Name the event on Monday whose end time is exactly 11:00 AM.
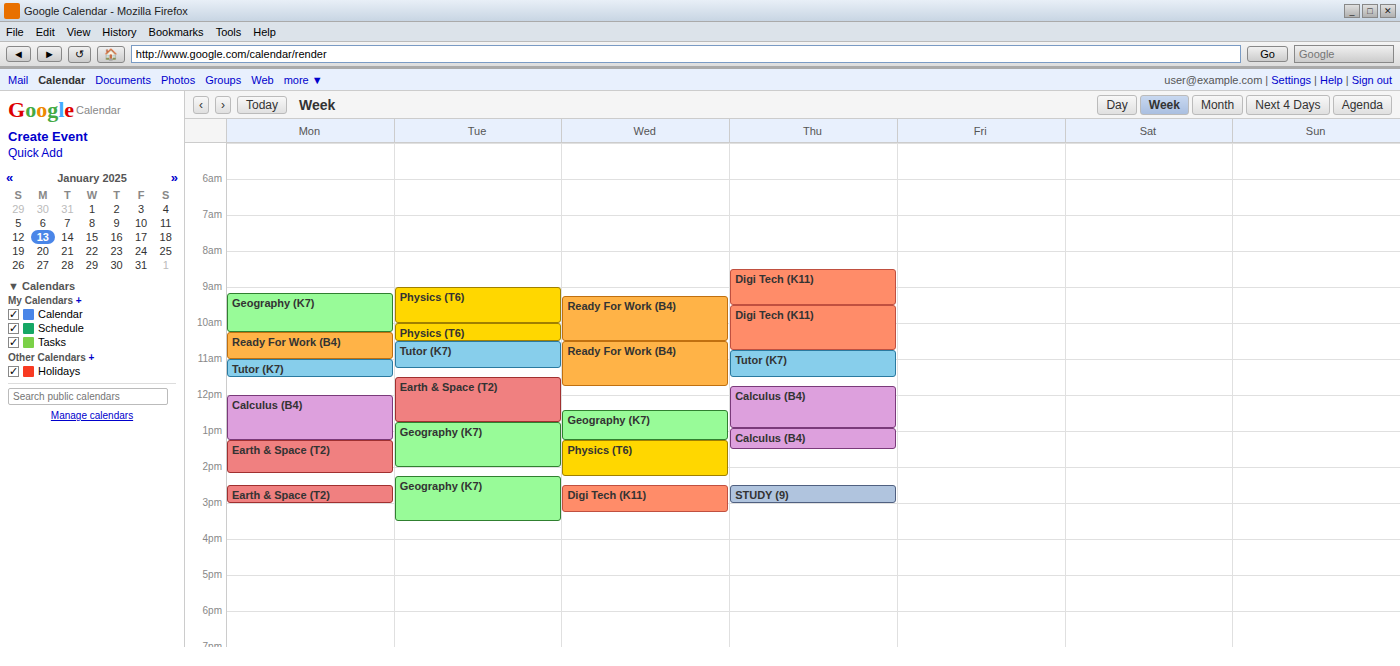
"Ready For Work (B4)"